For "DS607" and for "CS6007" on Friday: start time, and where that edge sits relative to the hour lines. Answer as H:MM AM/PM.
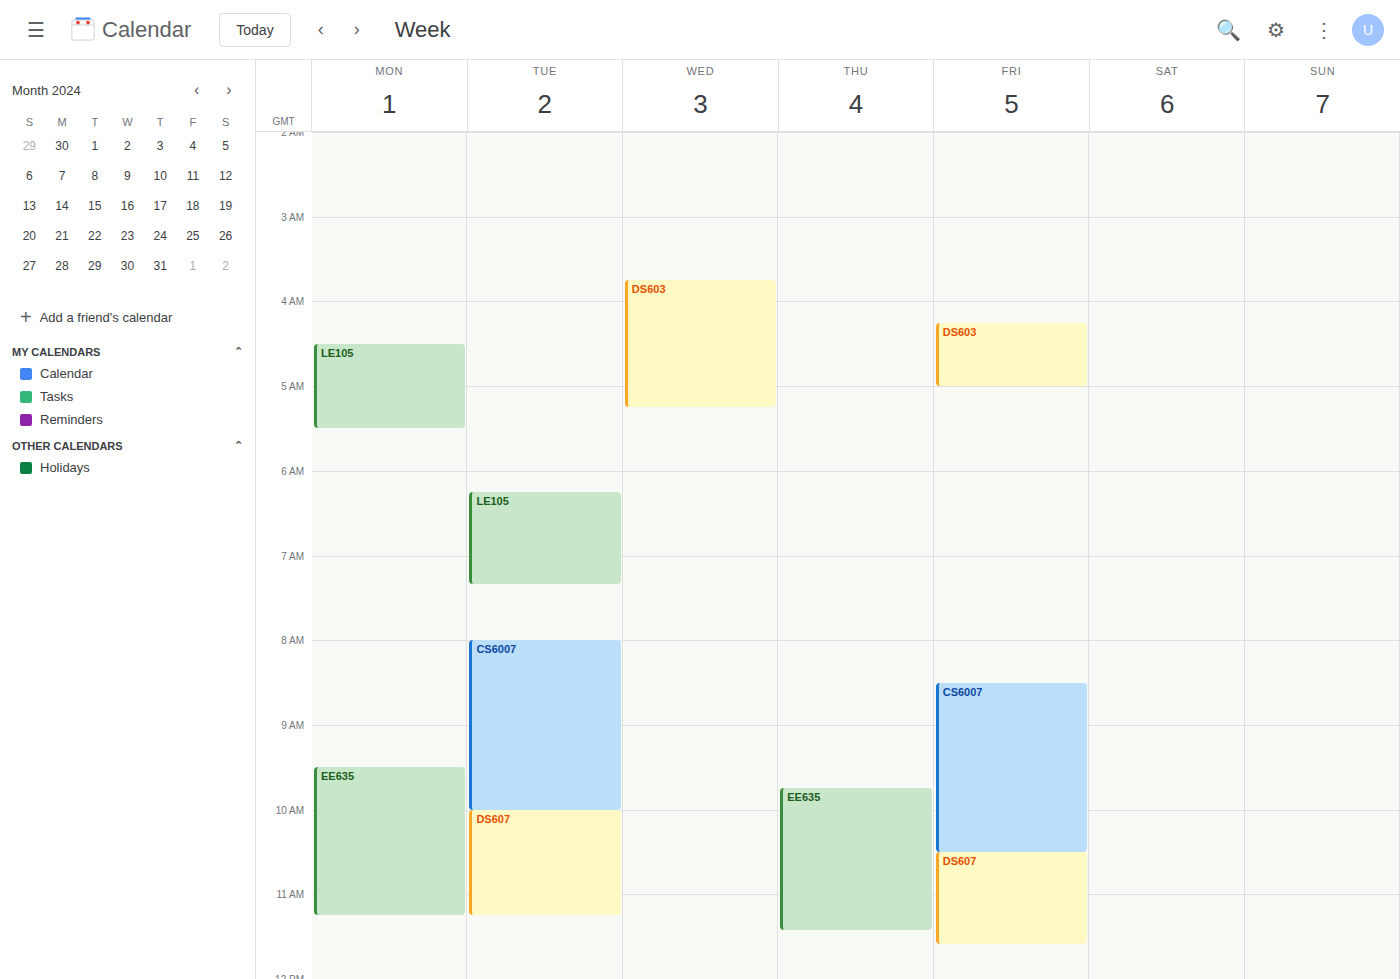
"DS607": 10:30 AM, halfway between the 10 AM and 11 AM lines. "CS6007": 8:30 AM, halfway between the 8 AM and 9 AM lines.